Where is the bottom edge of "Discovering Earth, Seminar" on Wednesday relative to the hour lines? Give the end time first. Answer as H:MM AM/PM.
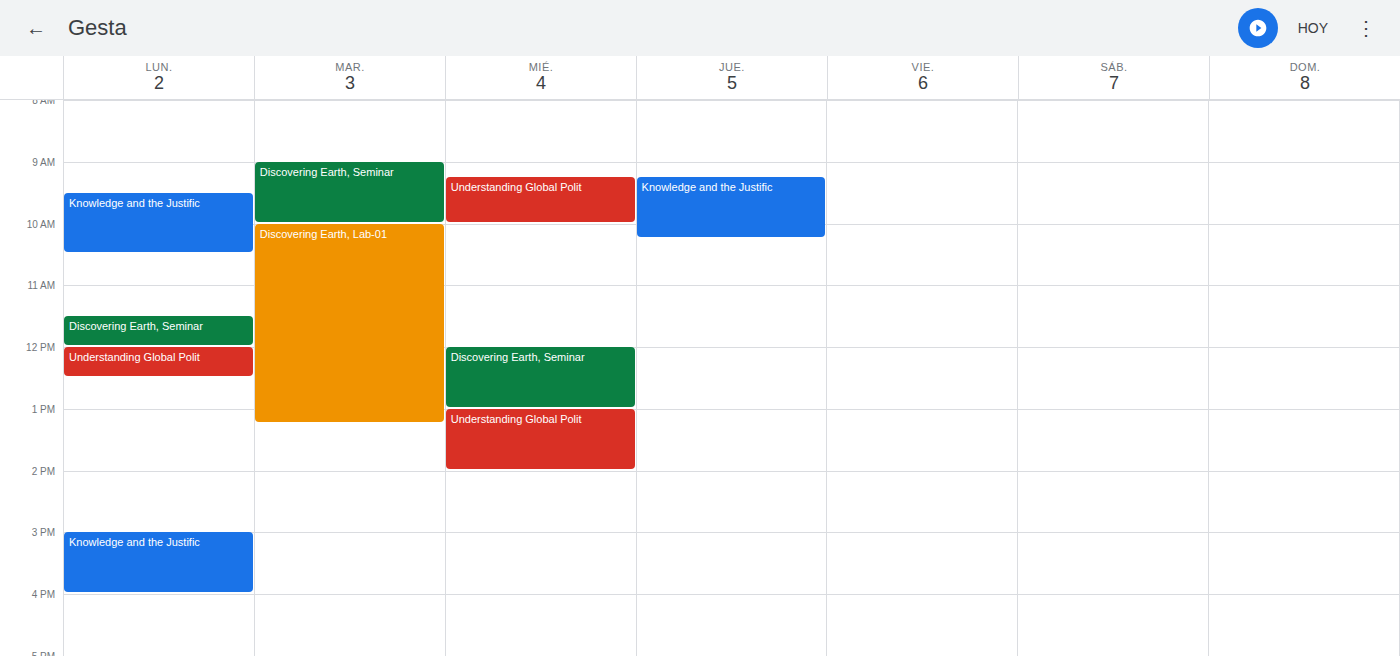
1:00 PM -- exactly on the 1 PM line.